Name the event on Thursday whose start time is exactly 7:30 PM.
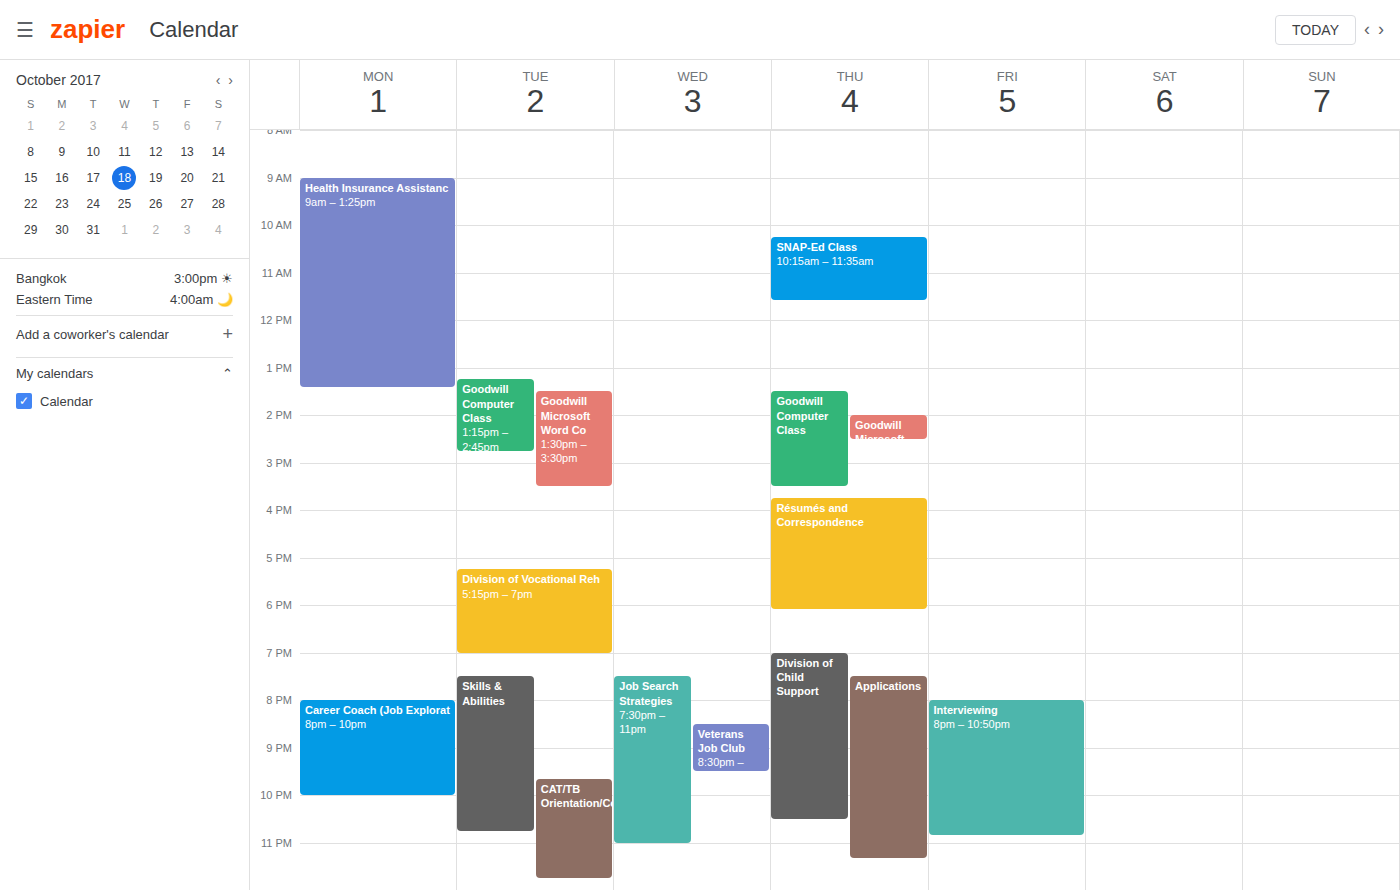
"Applications"